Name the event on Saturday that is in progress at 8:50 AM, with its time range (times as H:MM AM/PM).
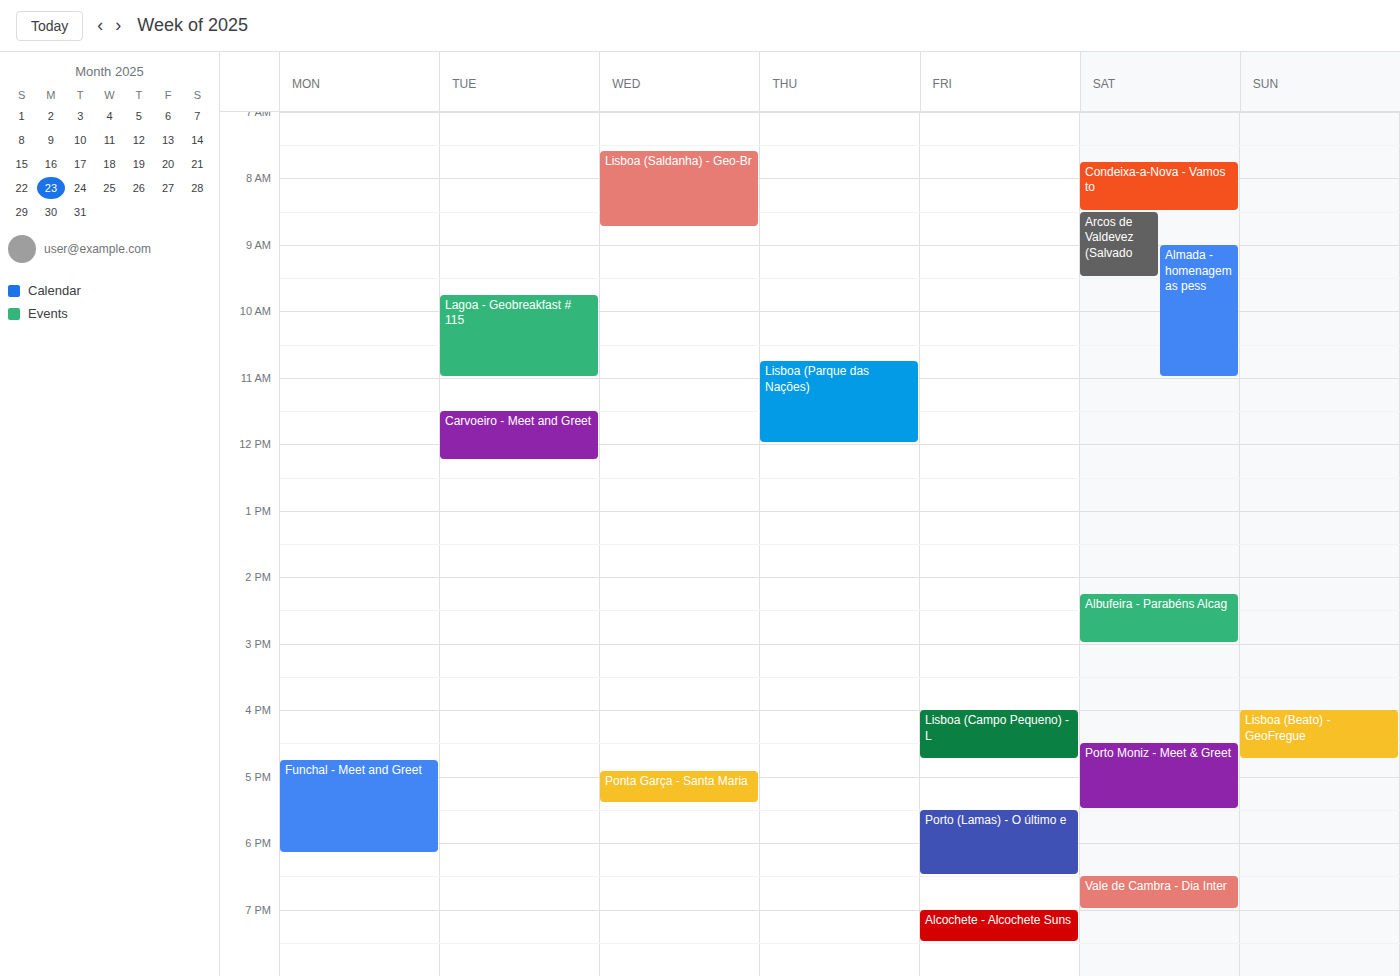
"Arcos de Valdevez (Salvado", 8:30 AM to 9:30 AM